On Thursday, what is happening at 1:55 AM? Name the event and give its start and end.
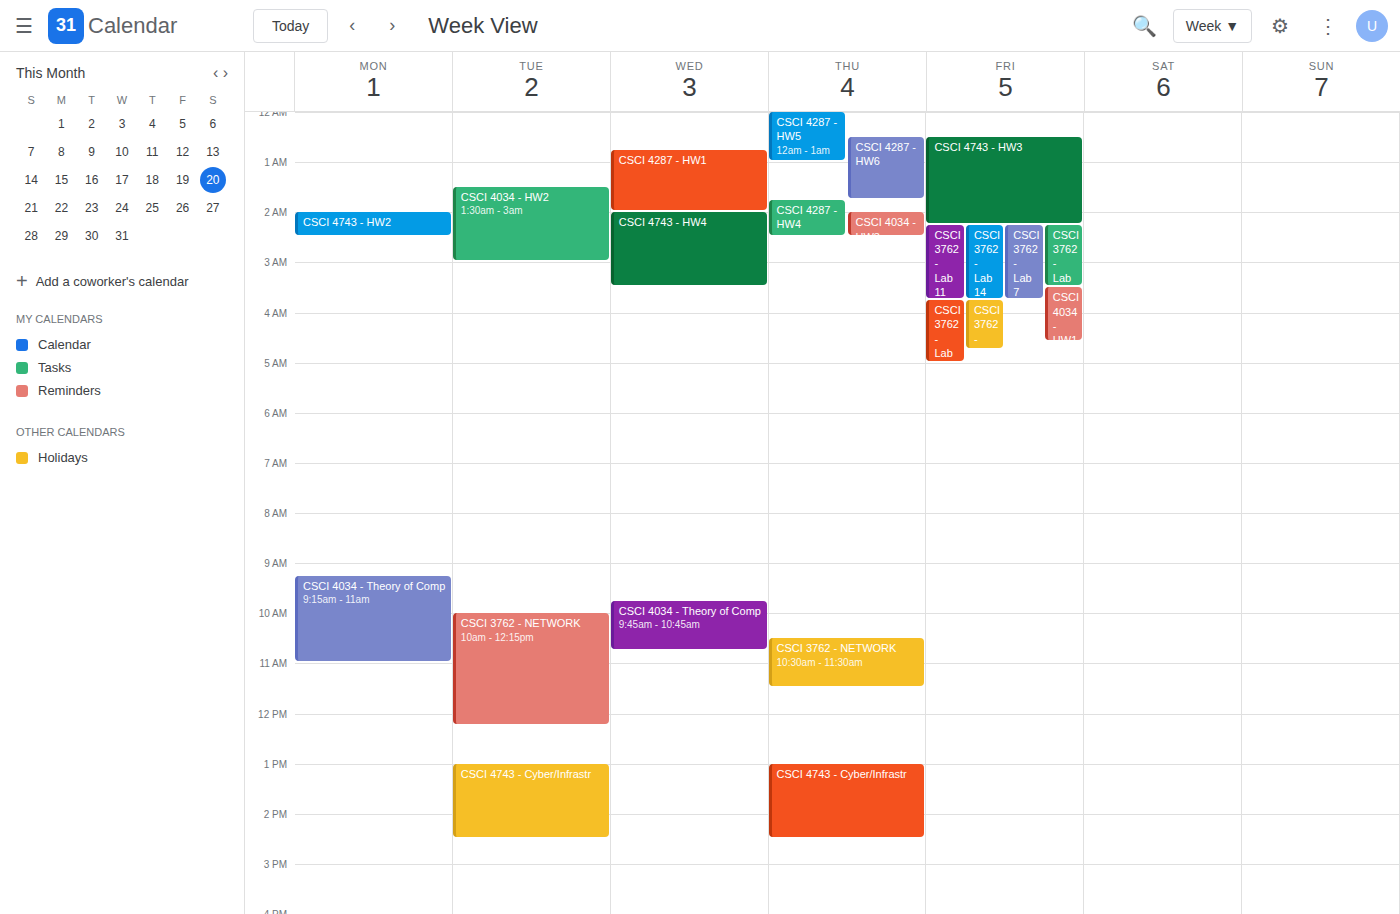
"CSCI 4287 - HW4", 1:45 AM to 2:30 AM